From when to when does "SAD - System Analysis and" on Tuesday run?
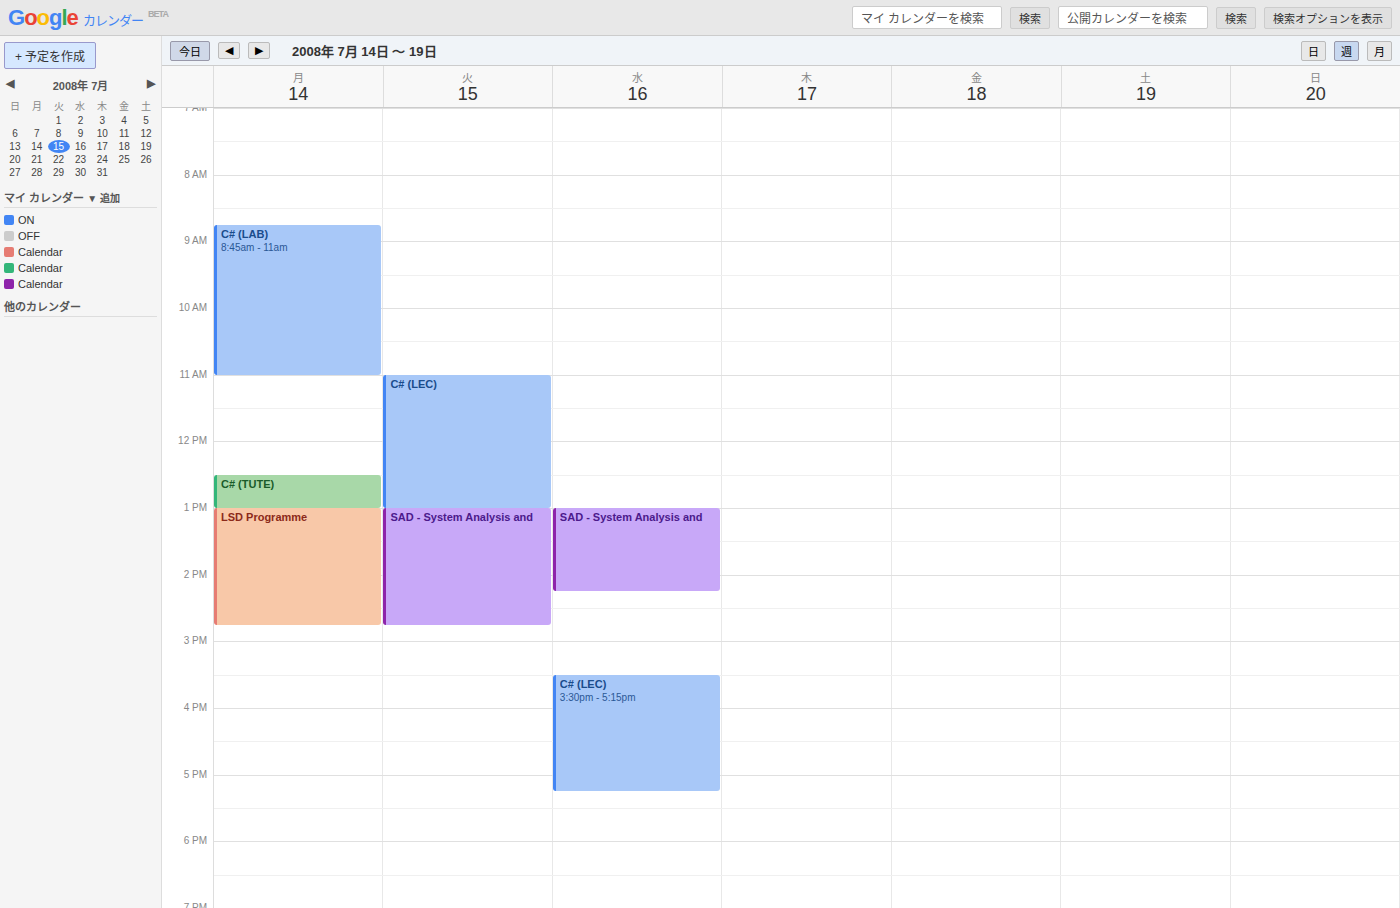
1:00 PM to 2:45 PM